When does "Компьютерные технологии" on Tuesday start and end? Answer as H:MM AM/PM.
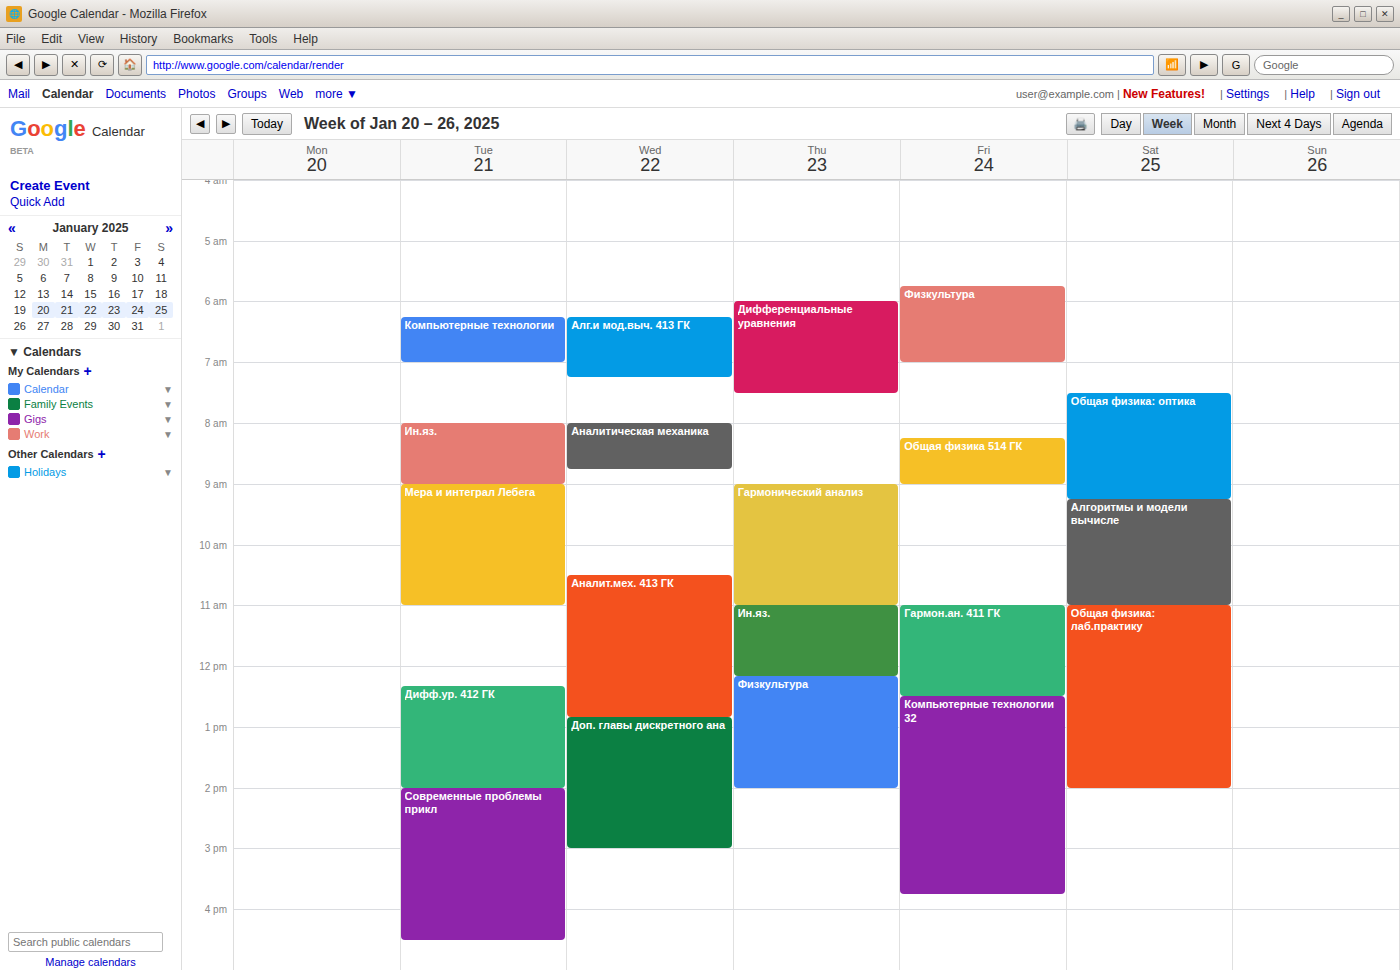
6:15 AM to 7:00 AM